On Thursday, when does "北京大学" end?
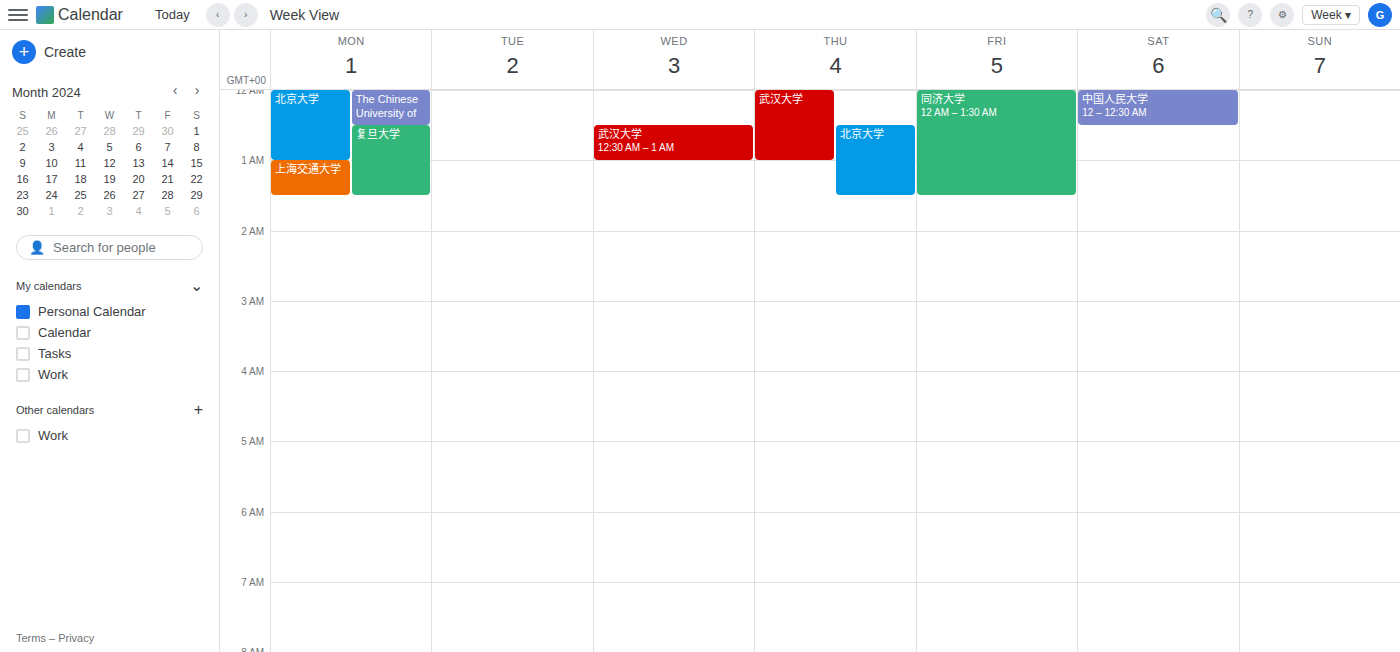
1:30 AM